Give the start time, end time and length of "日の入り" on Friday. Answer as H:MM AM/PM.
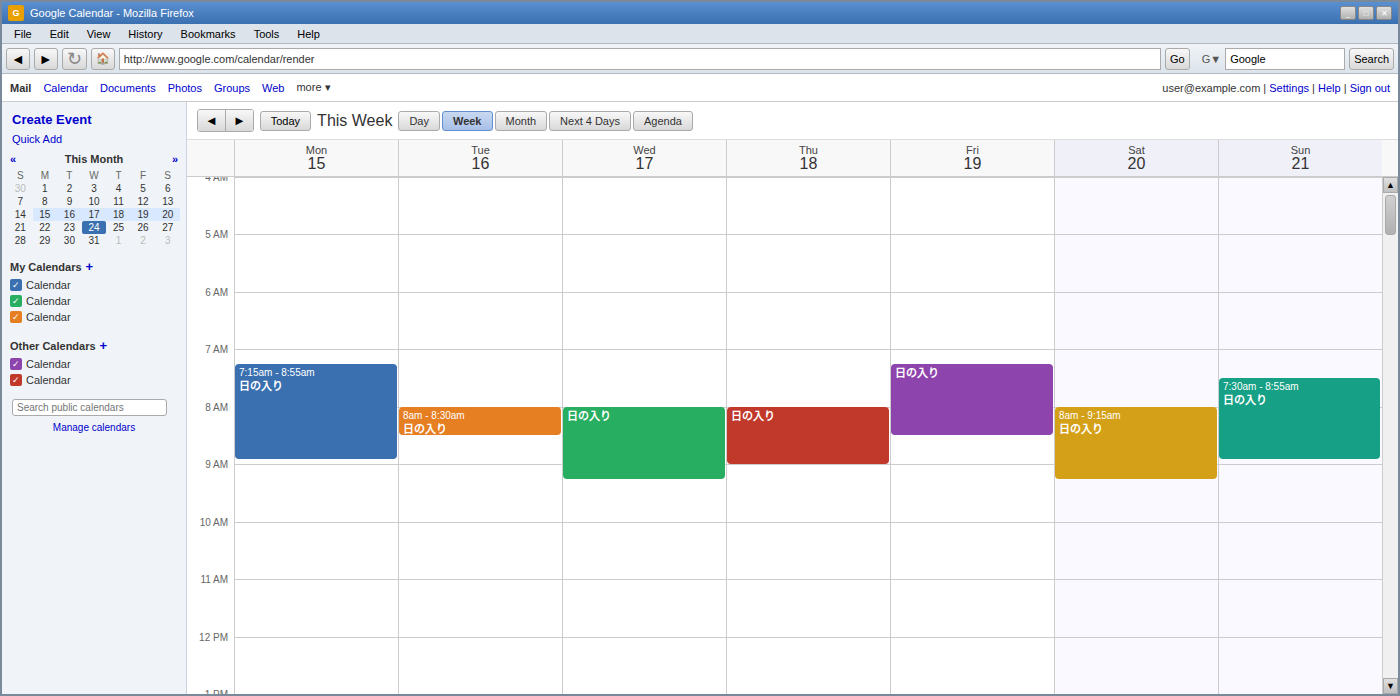
7:15 AM to 8:30 AM, 1 hour 15 minutes